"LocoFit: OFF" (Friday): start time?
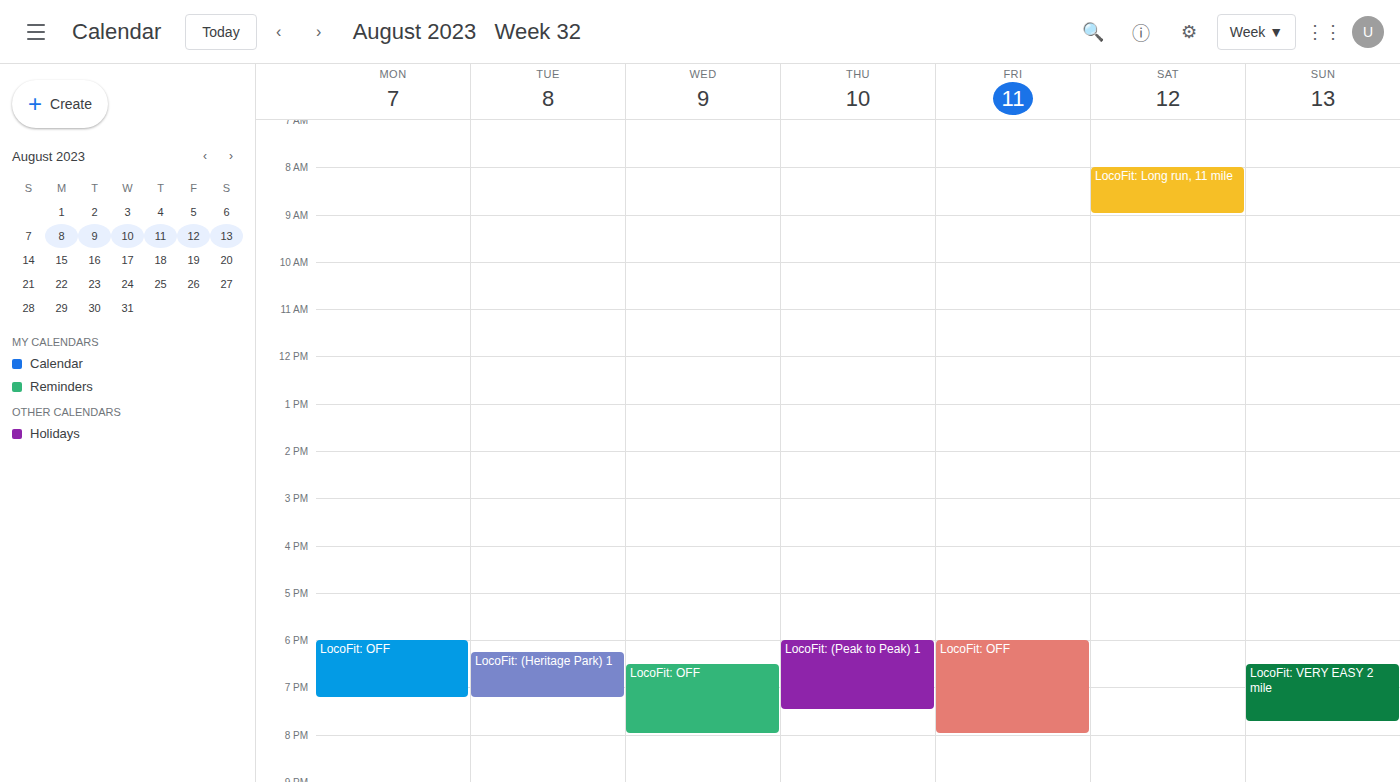
6:00 PM